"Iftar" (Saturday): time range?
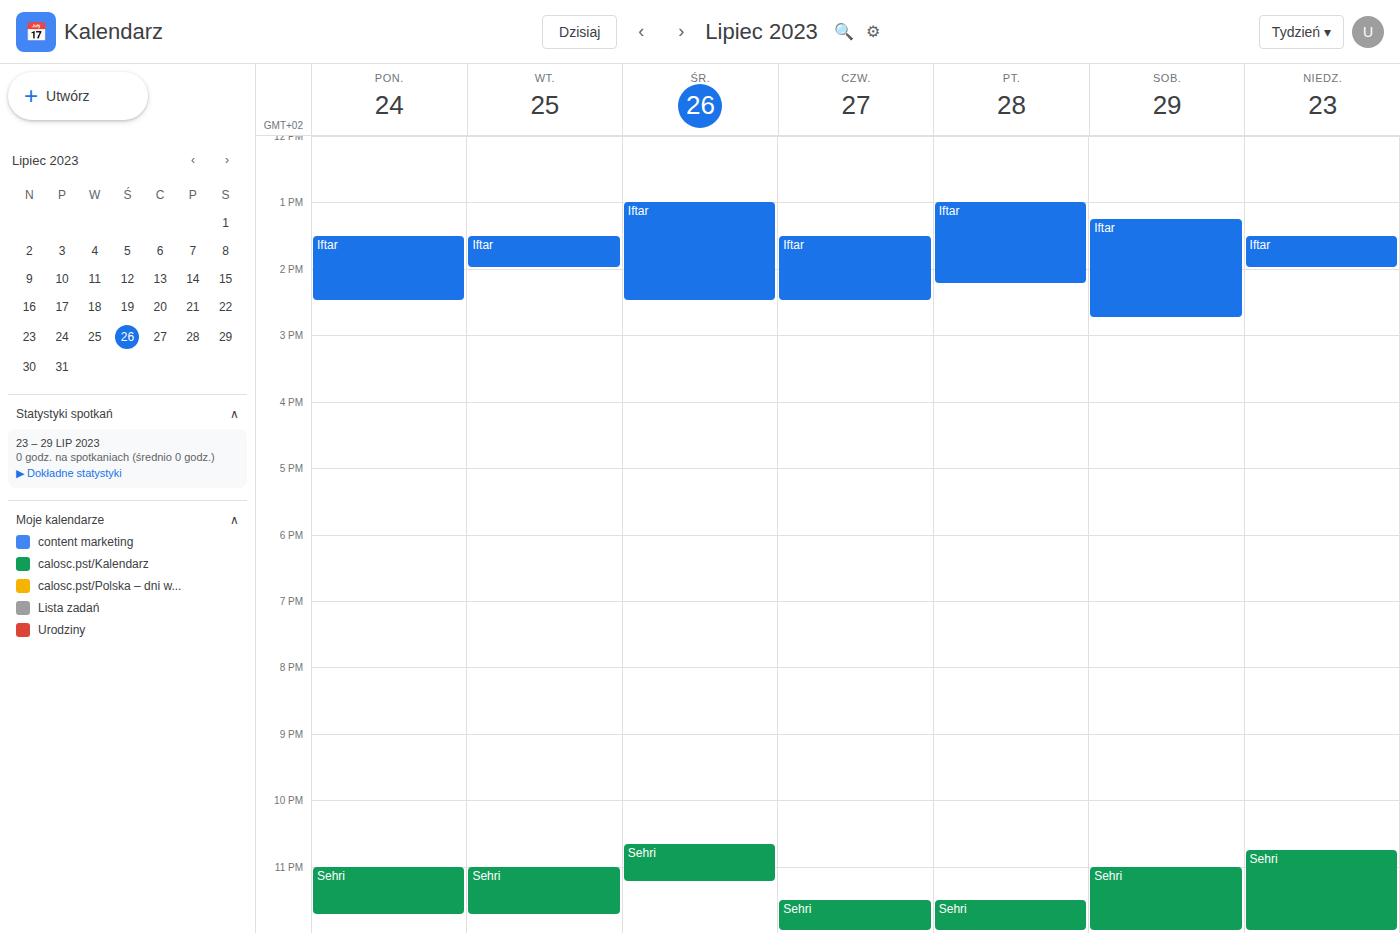
13:15 to 14:45